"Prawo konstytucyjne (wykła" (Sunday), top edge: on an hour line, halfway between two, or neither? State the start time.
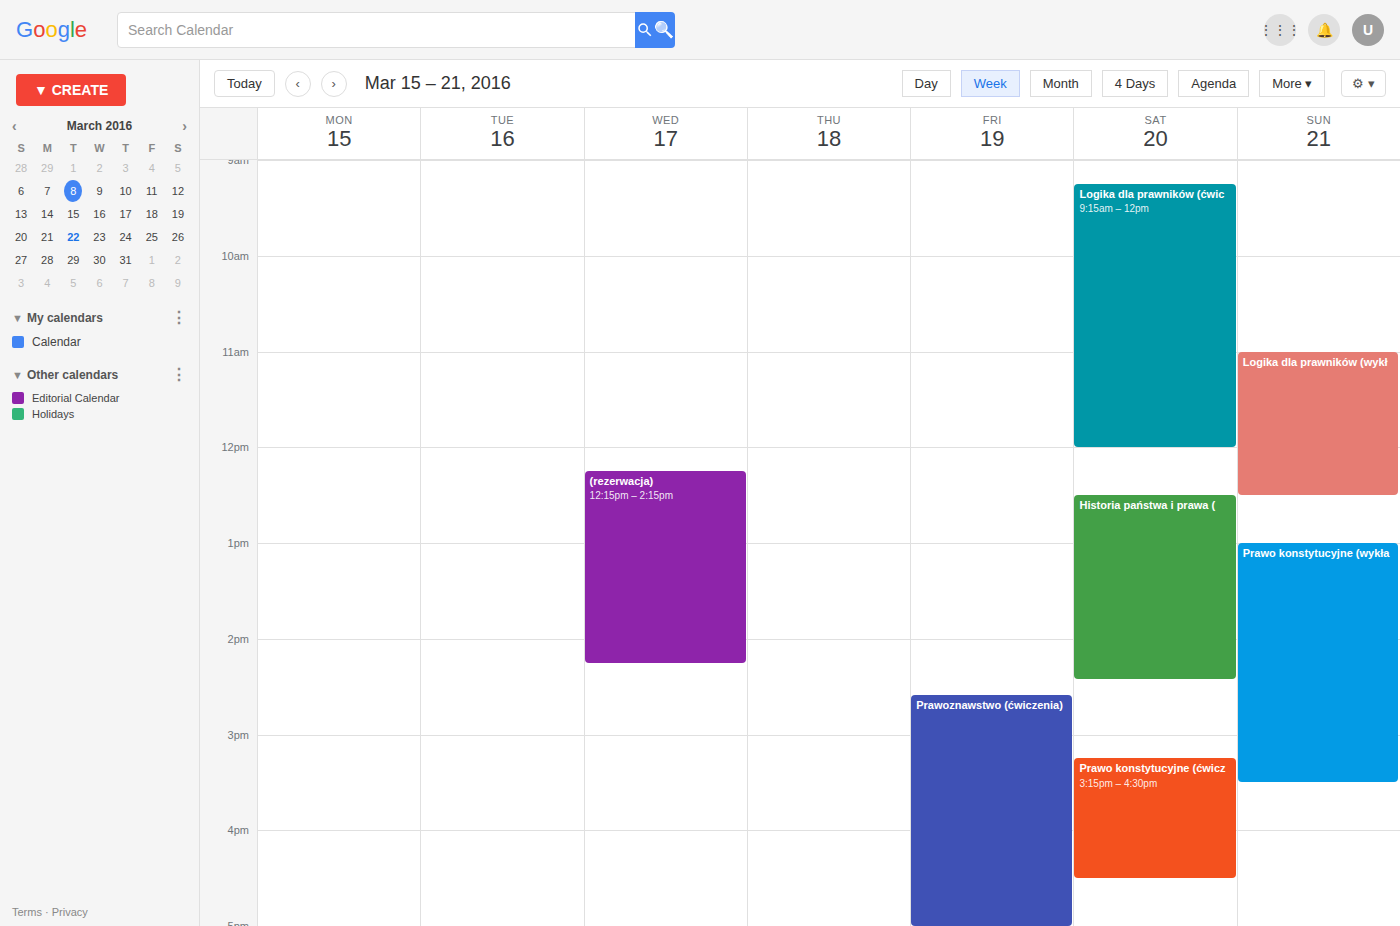
1:00 PM -- exactly on the 1 PM line.